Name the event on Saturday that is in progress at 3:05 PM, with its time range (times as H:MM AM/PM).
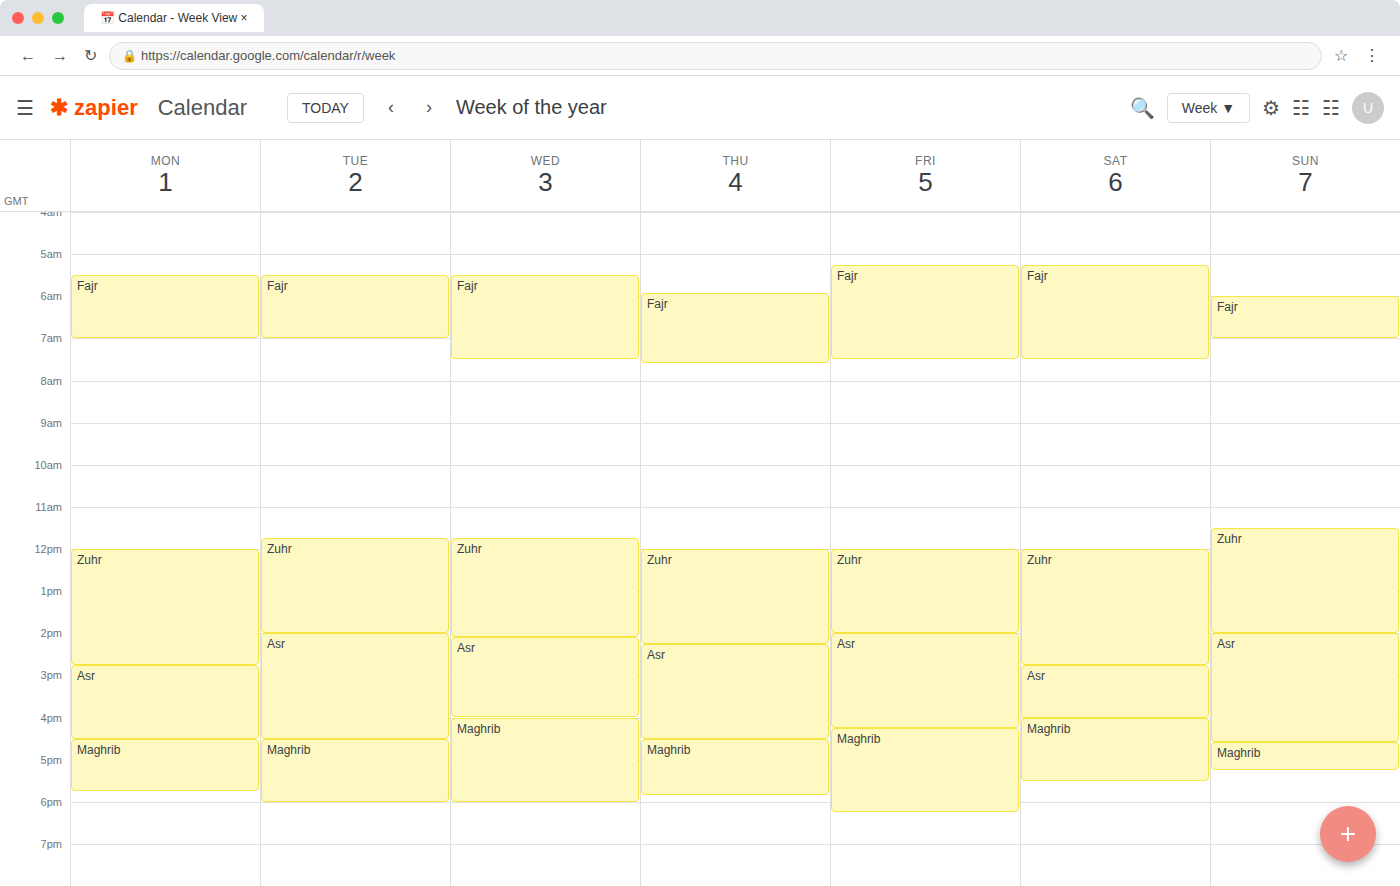
"Asr", 2:45 PM to 4:00 PM